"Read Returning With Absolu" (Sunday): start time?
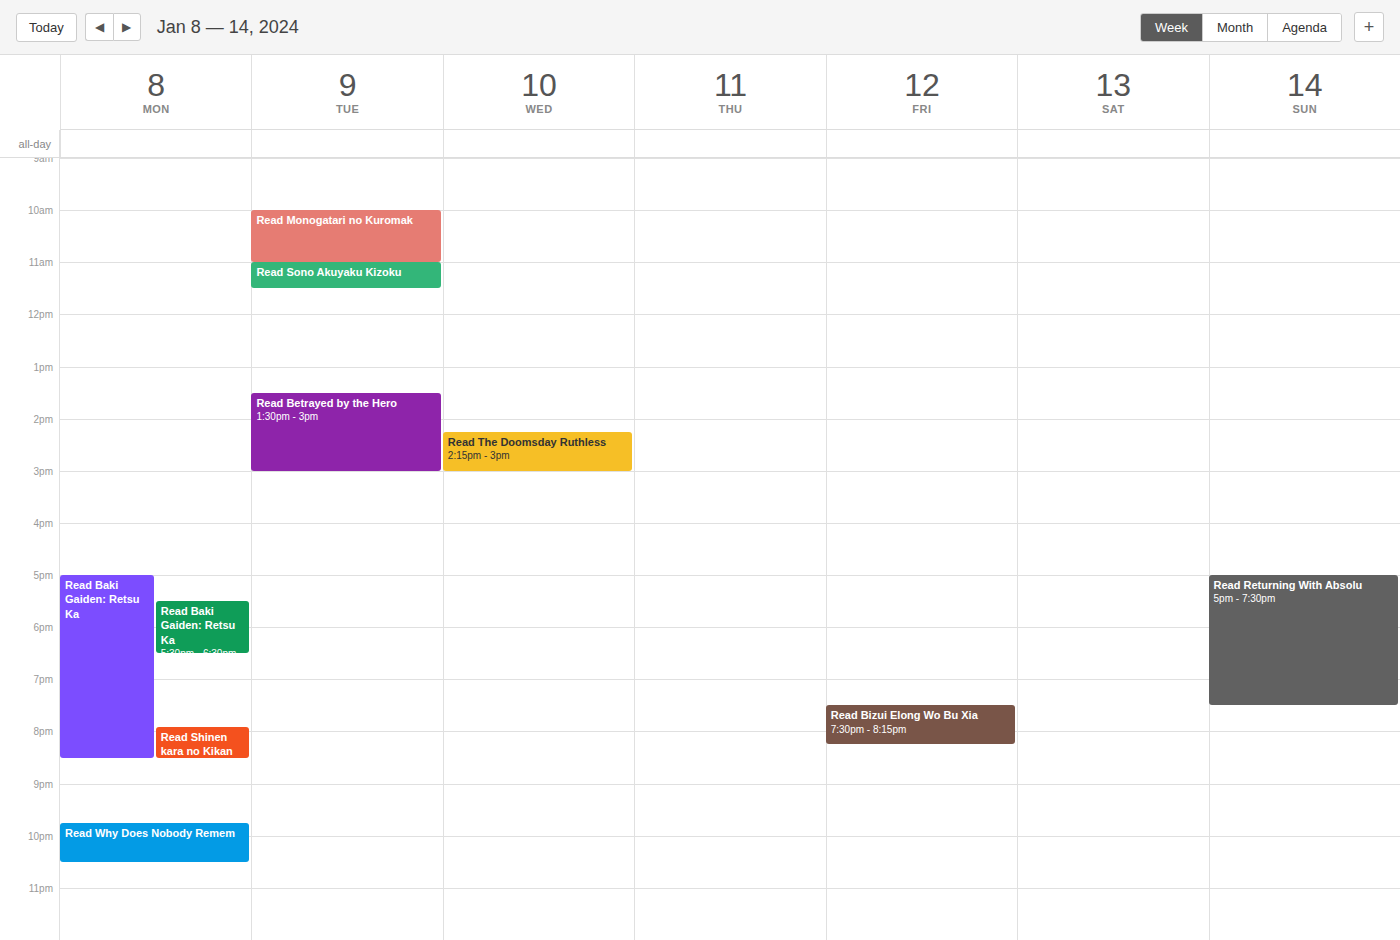
5:00 PM